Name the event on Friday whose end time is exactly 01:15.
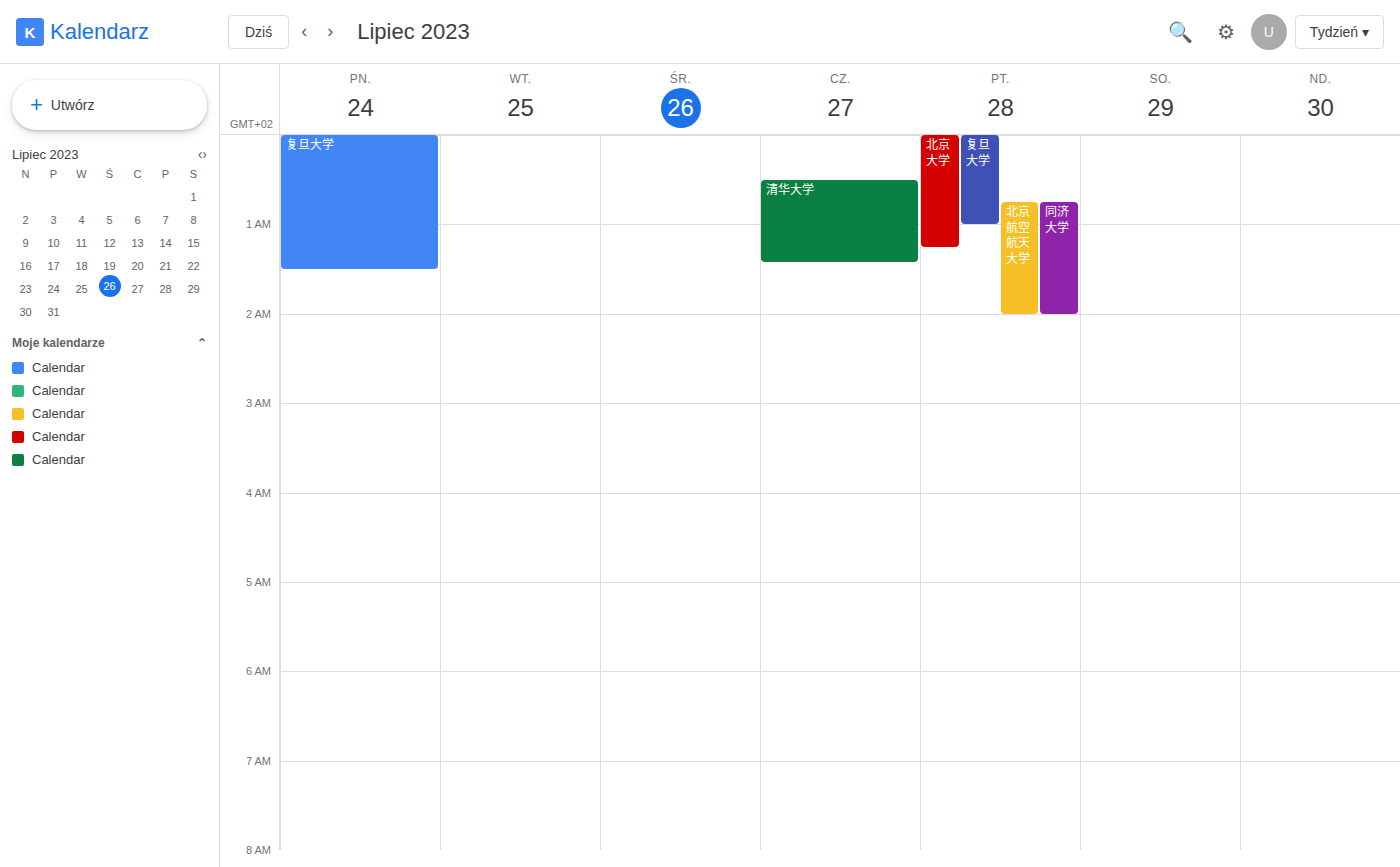
"北京大学"